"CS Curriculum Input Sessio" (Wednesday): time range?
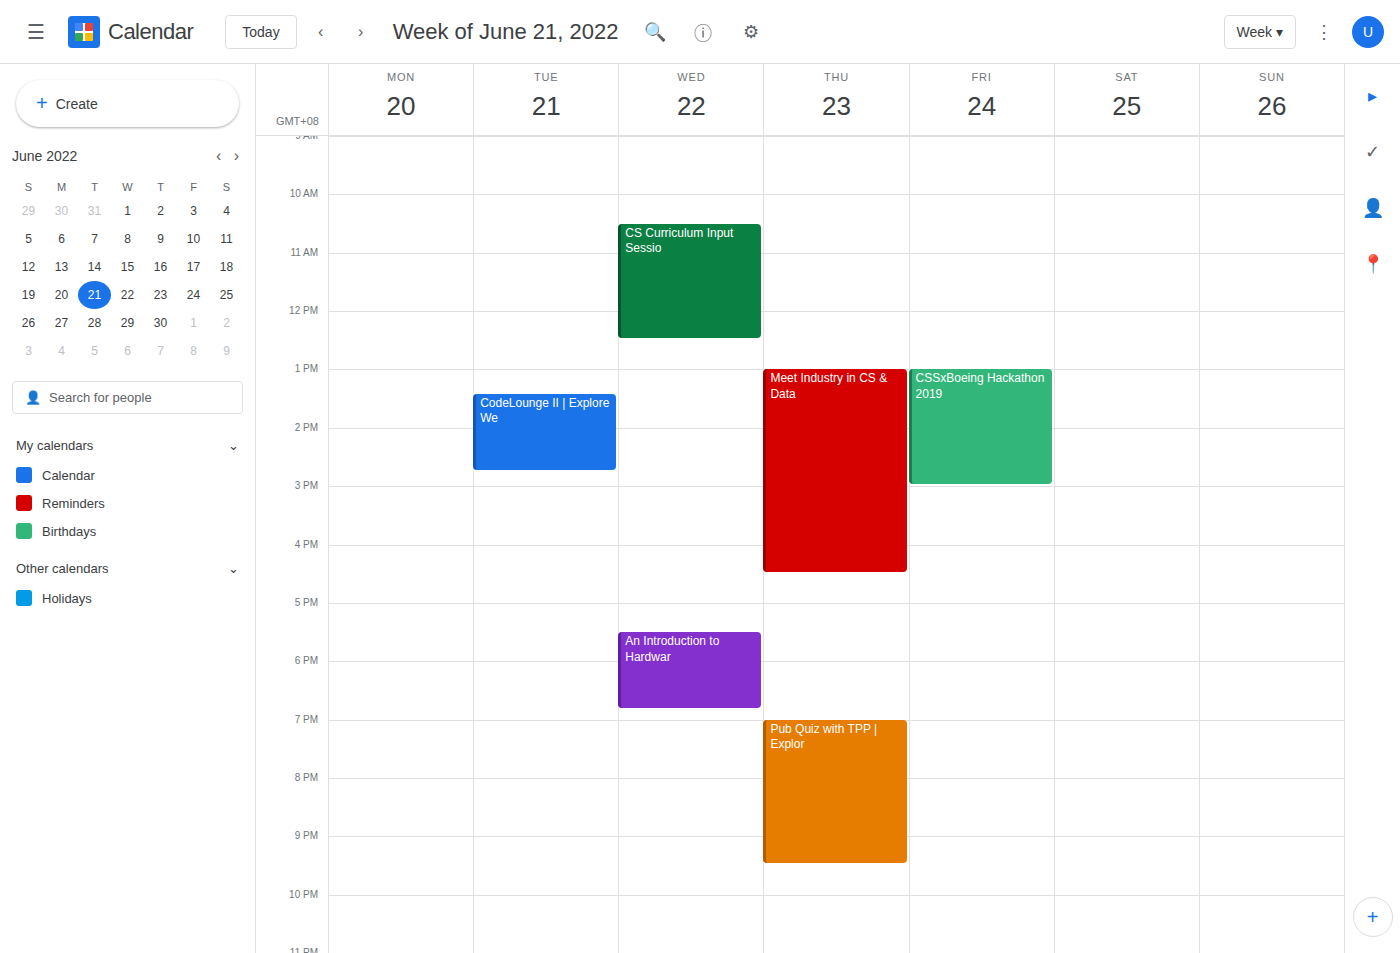
10:30 AM to 12:30 PM